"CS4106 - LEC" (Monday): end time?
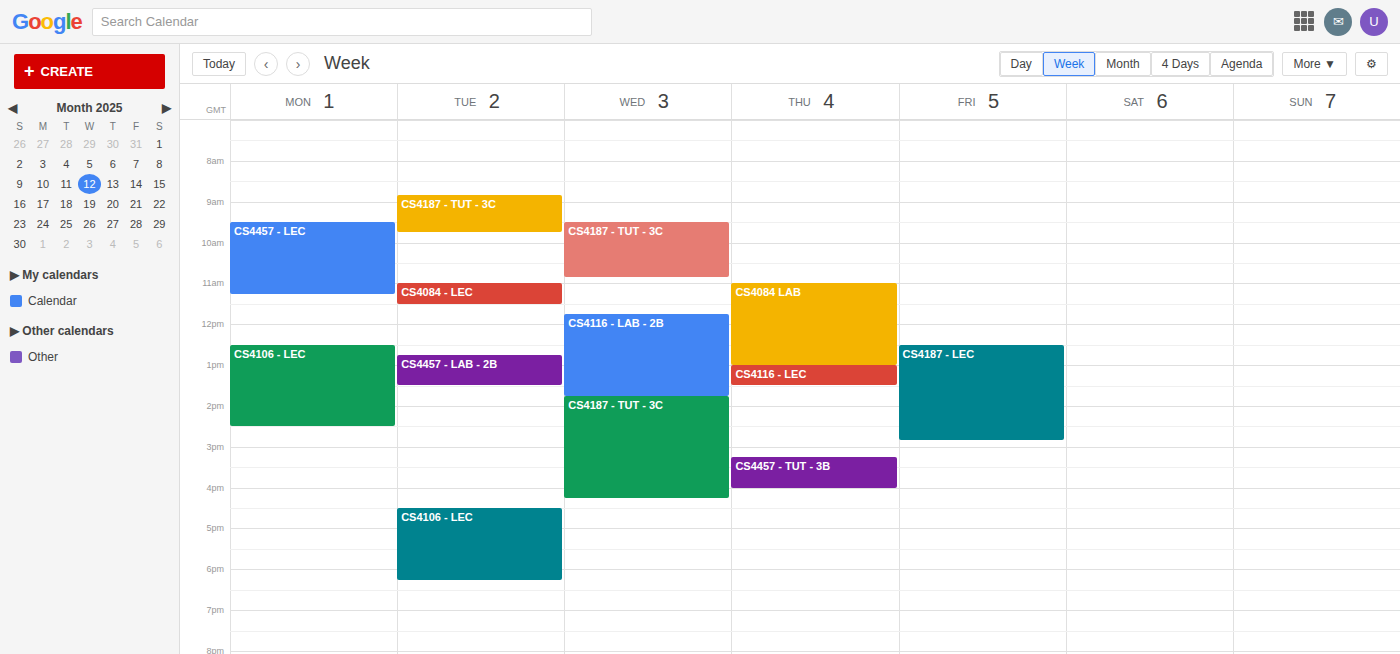
14:30